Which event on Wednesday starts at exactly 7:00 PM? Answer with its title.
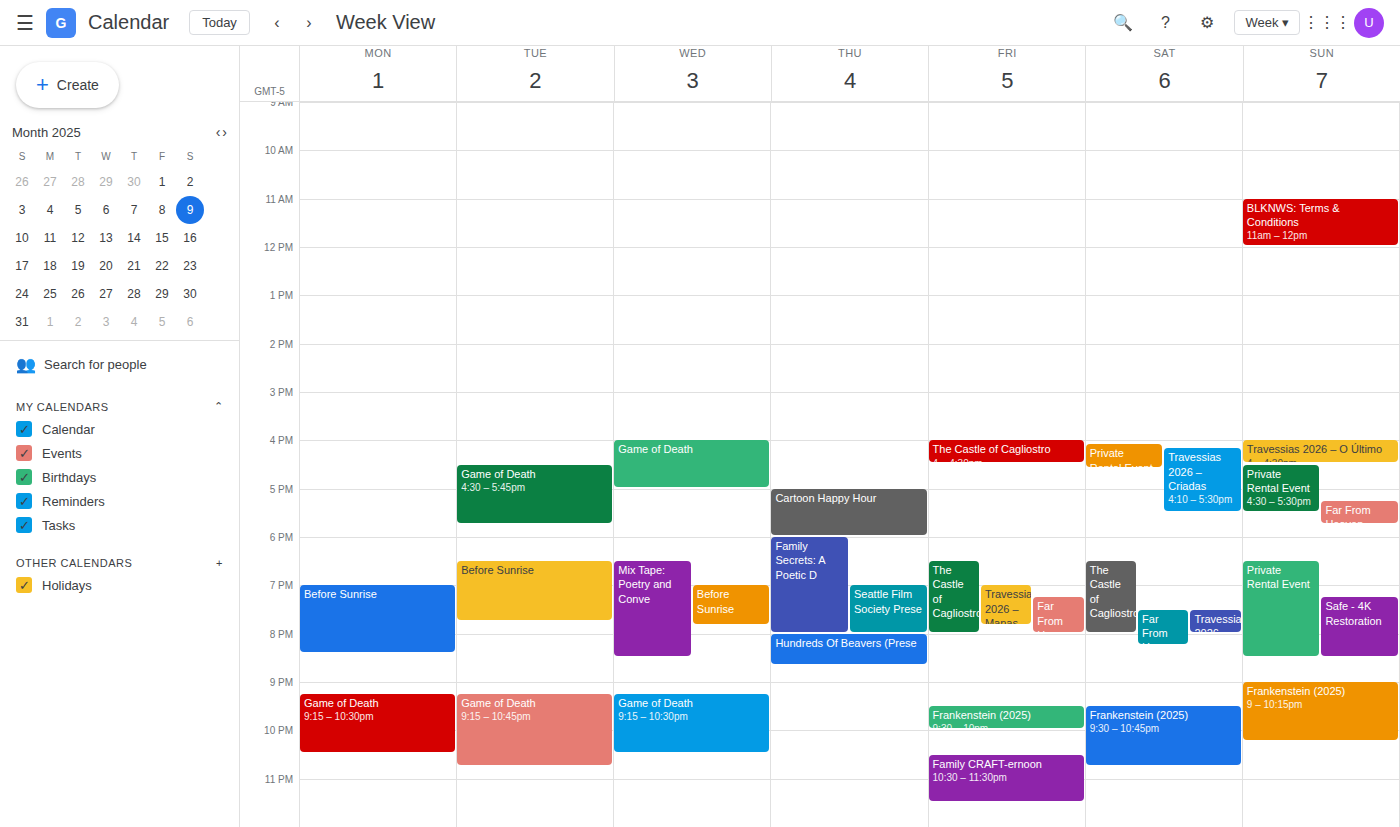
"Before Sunrise"